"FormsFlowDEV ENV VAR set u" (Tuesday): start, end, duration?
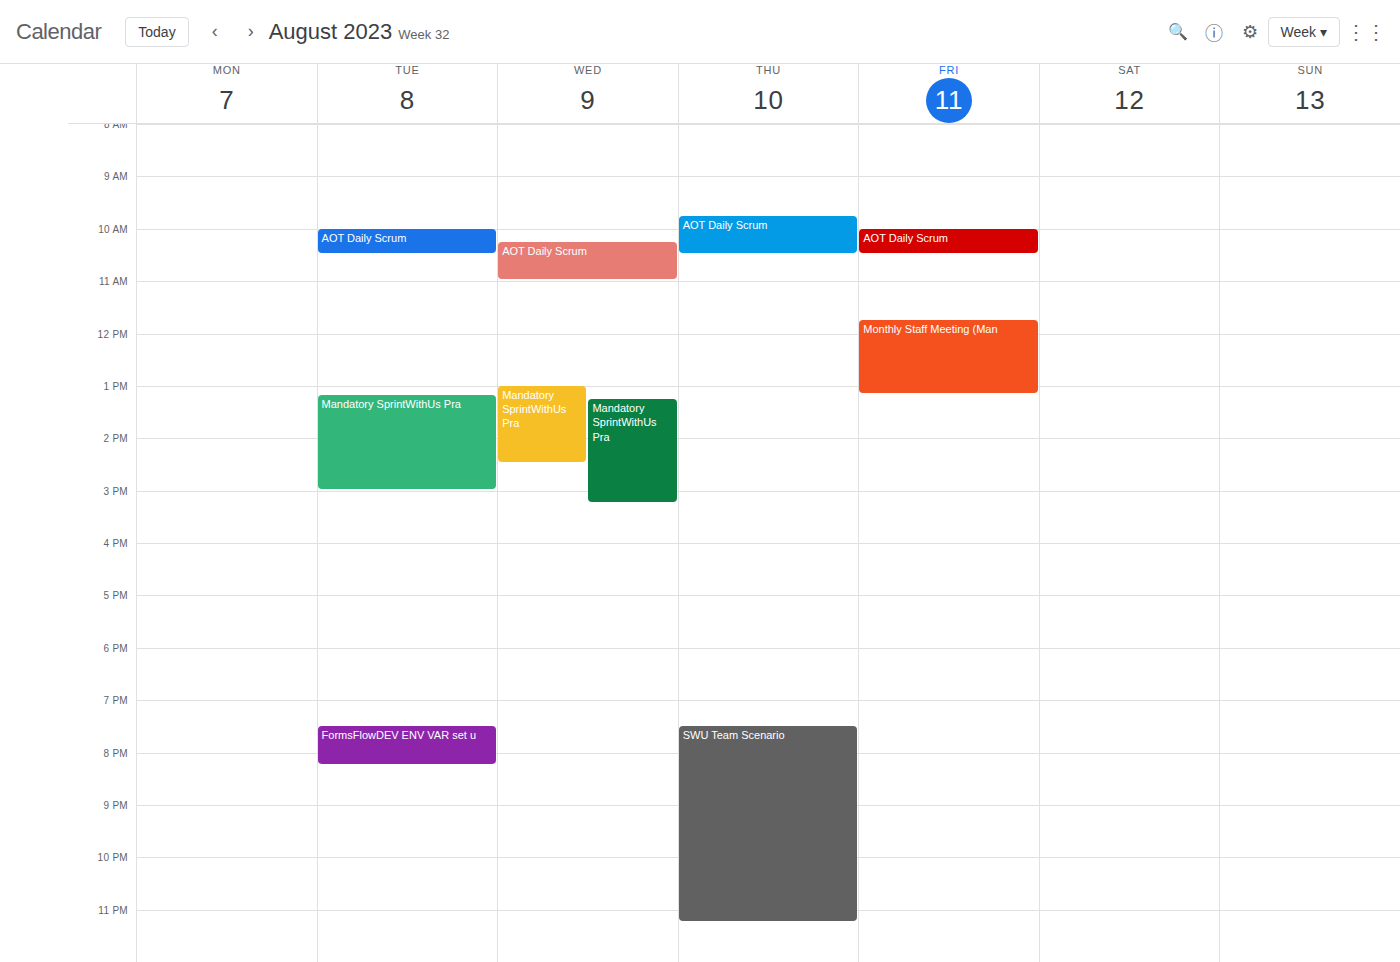
7:30 PM to 8:15 PM, 45 minutes